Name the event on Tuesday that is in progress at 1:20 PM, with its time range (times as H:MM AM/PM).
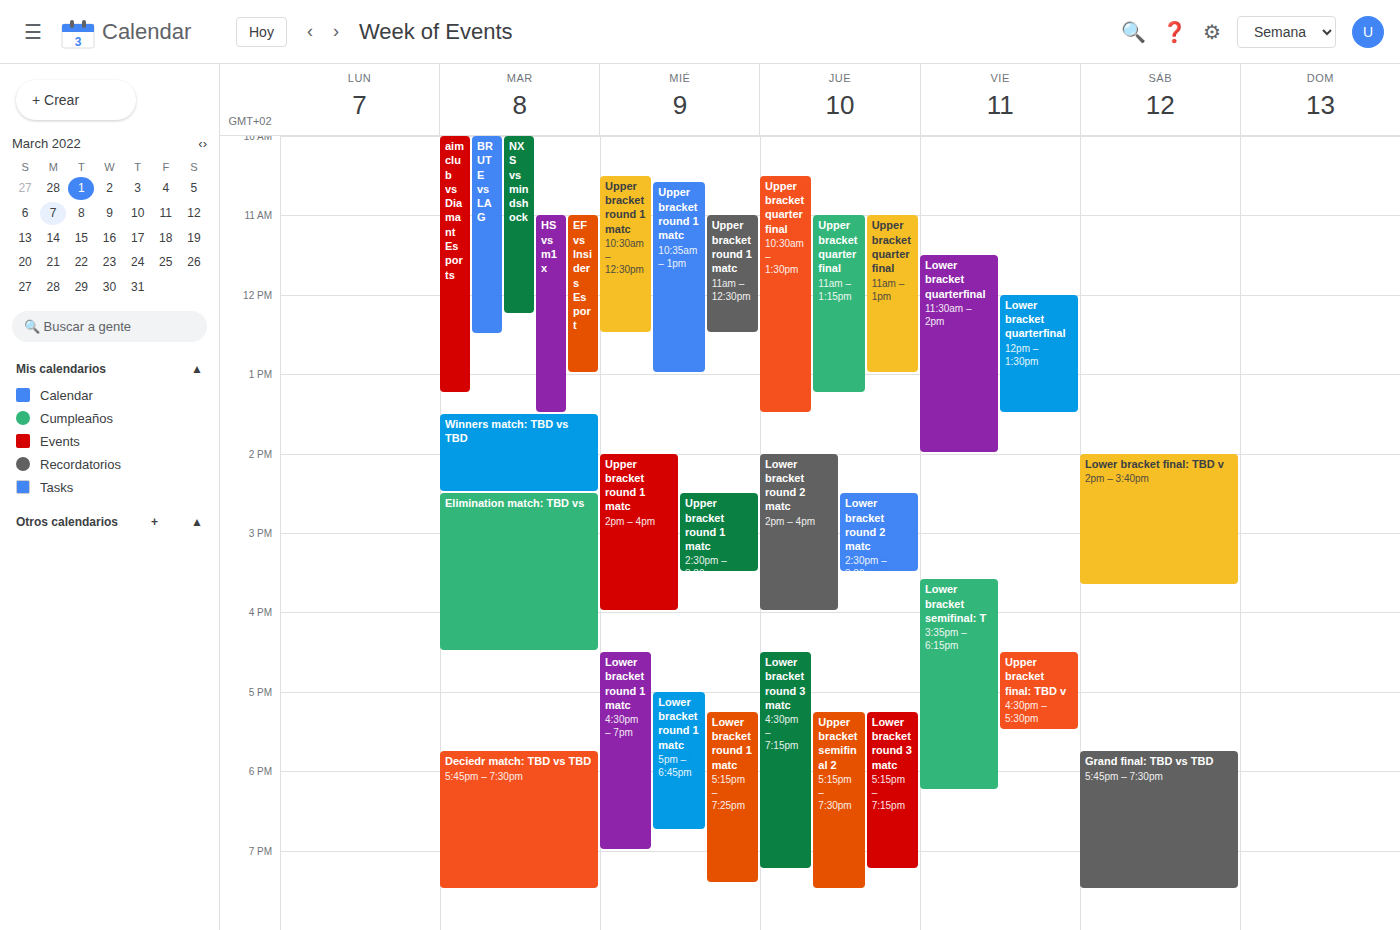
"HS vs m1x", 11:00 AM to 1:30 PM